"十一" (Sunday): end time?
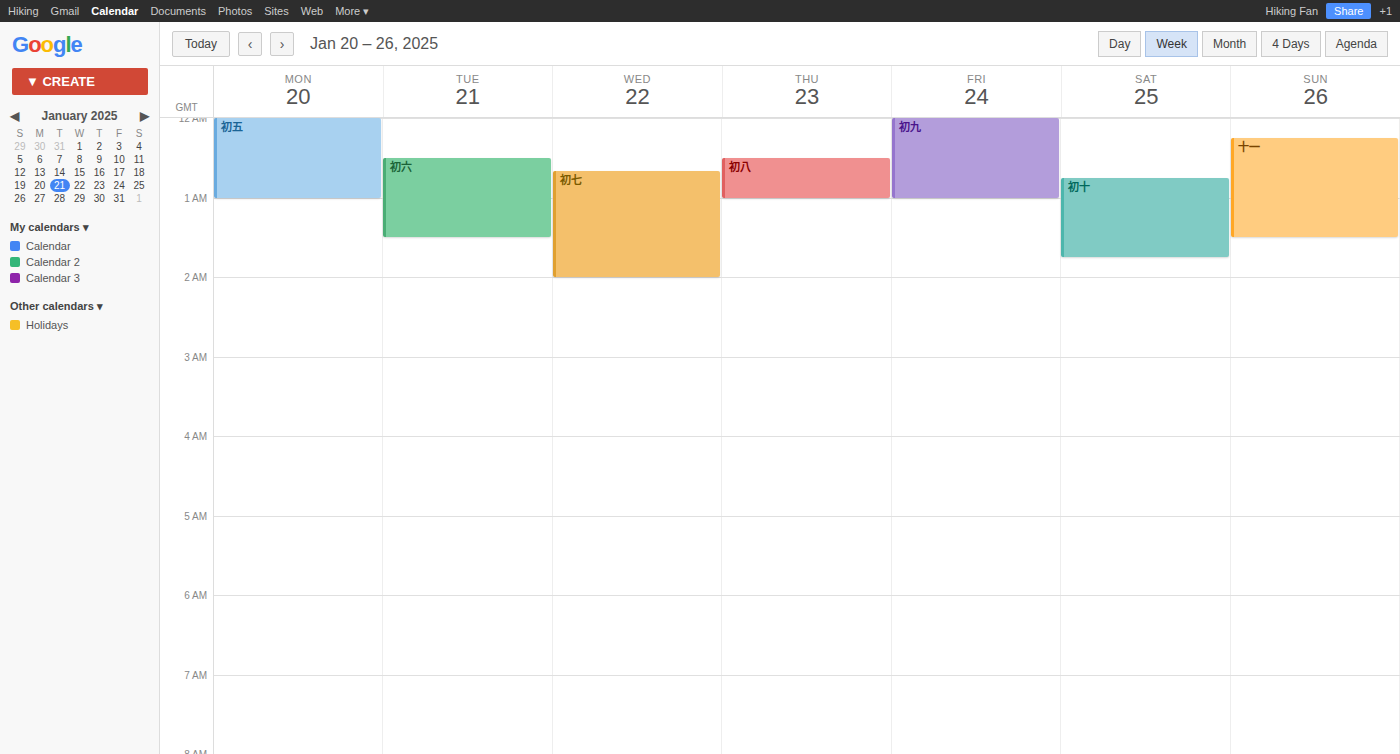
1:30 AM